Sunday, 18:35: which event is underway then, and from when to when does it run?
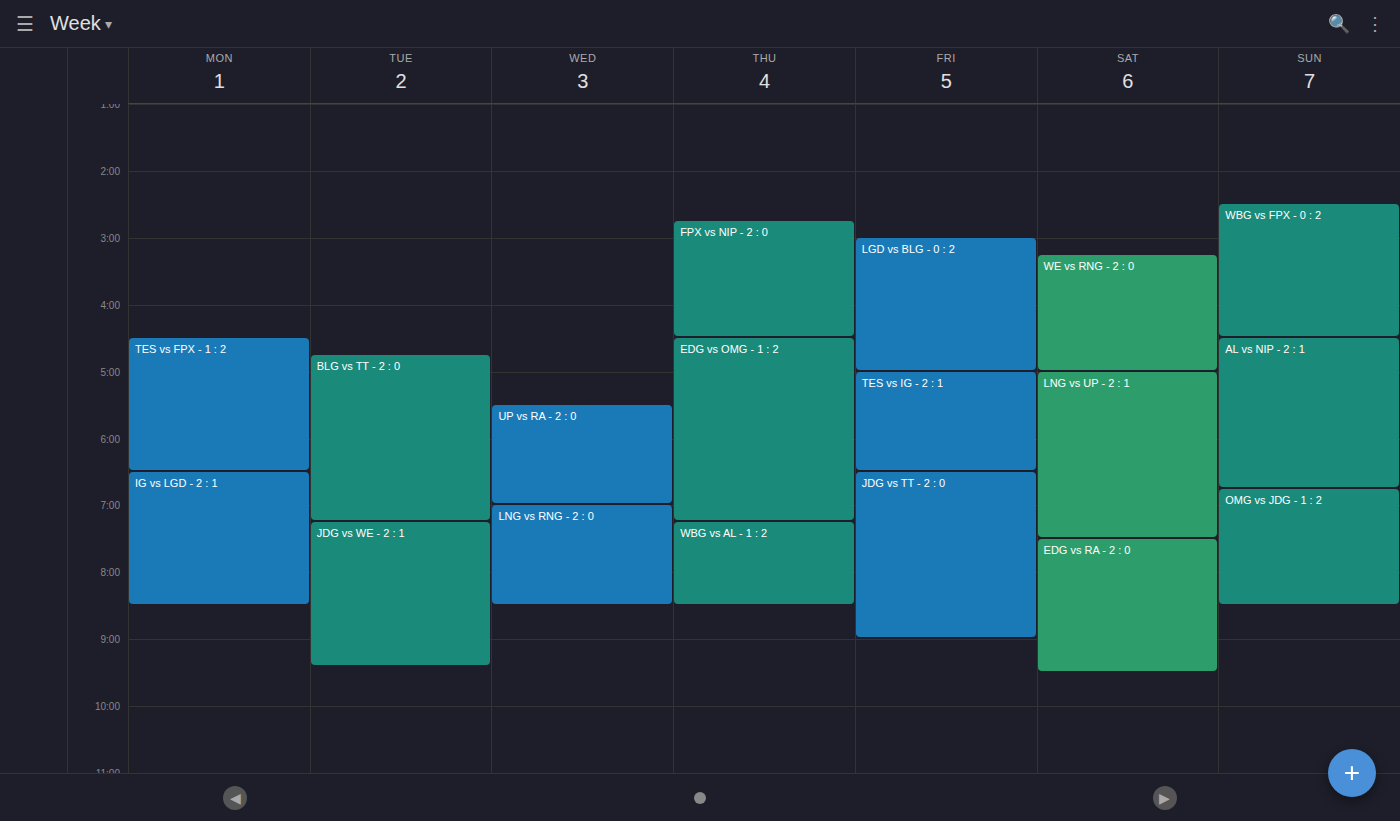
"AL vs NIP - 2 : 1", 16:30 to 18:45